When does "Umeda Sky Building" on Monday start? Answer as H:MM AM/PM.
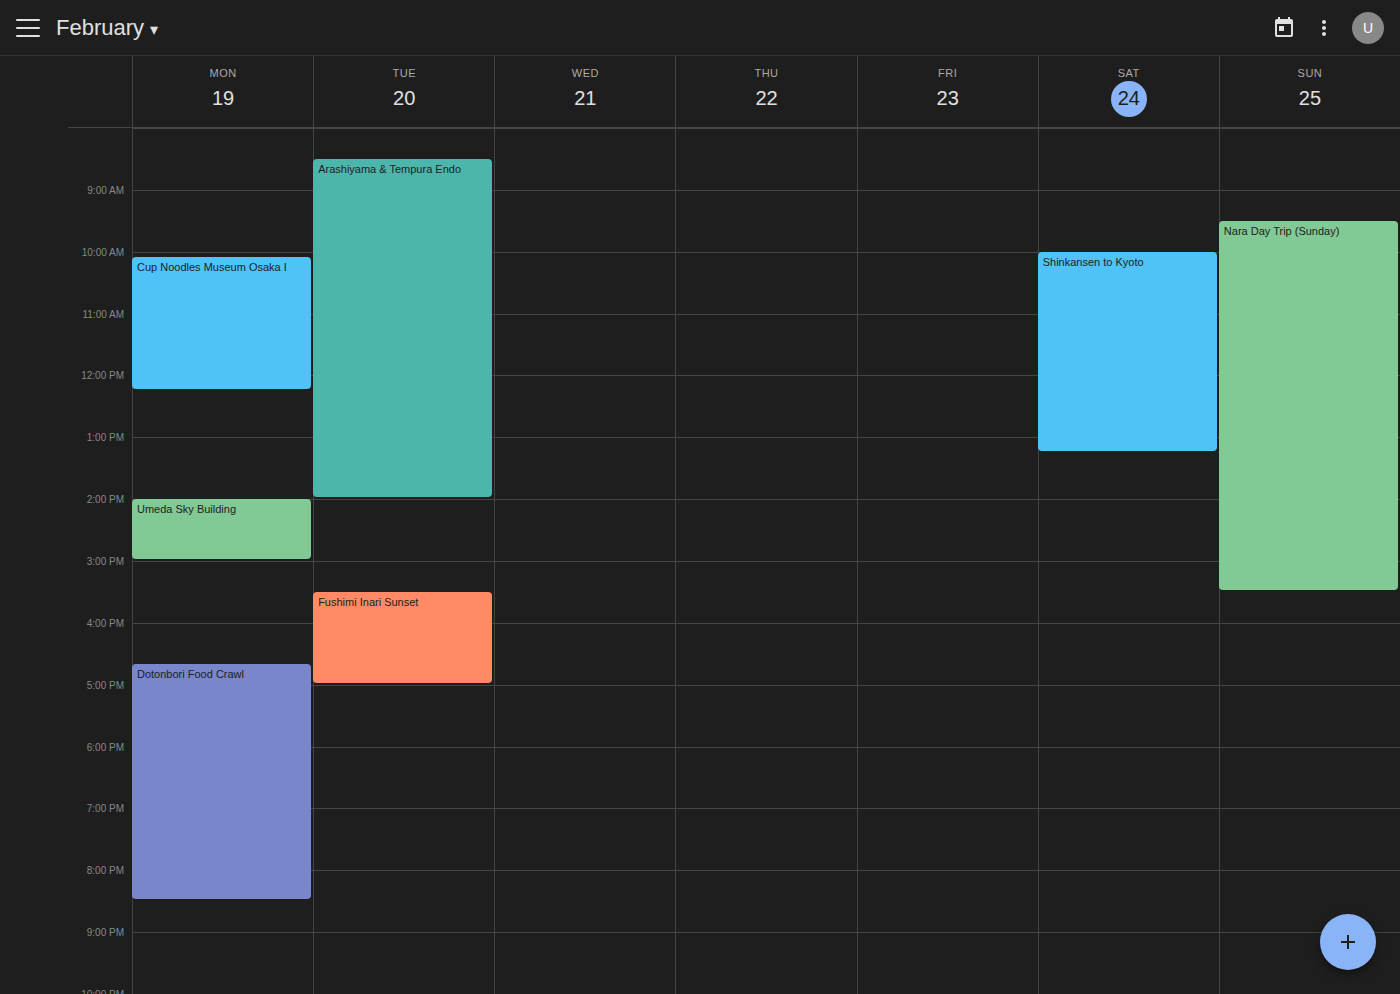
2:00 PM